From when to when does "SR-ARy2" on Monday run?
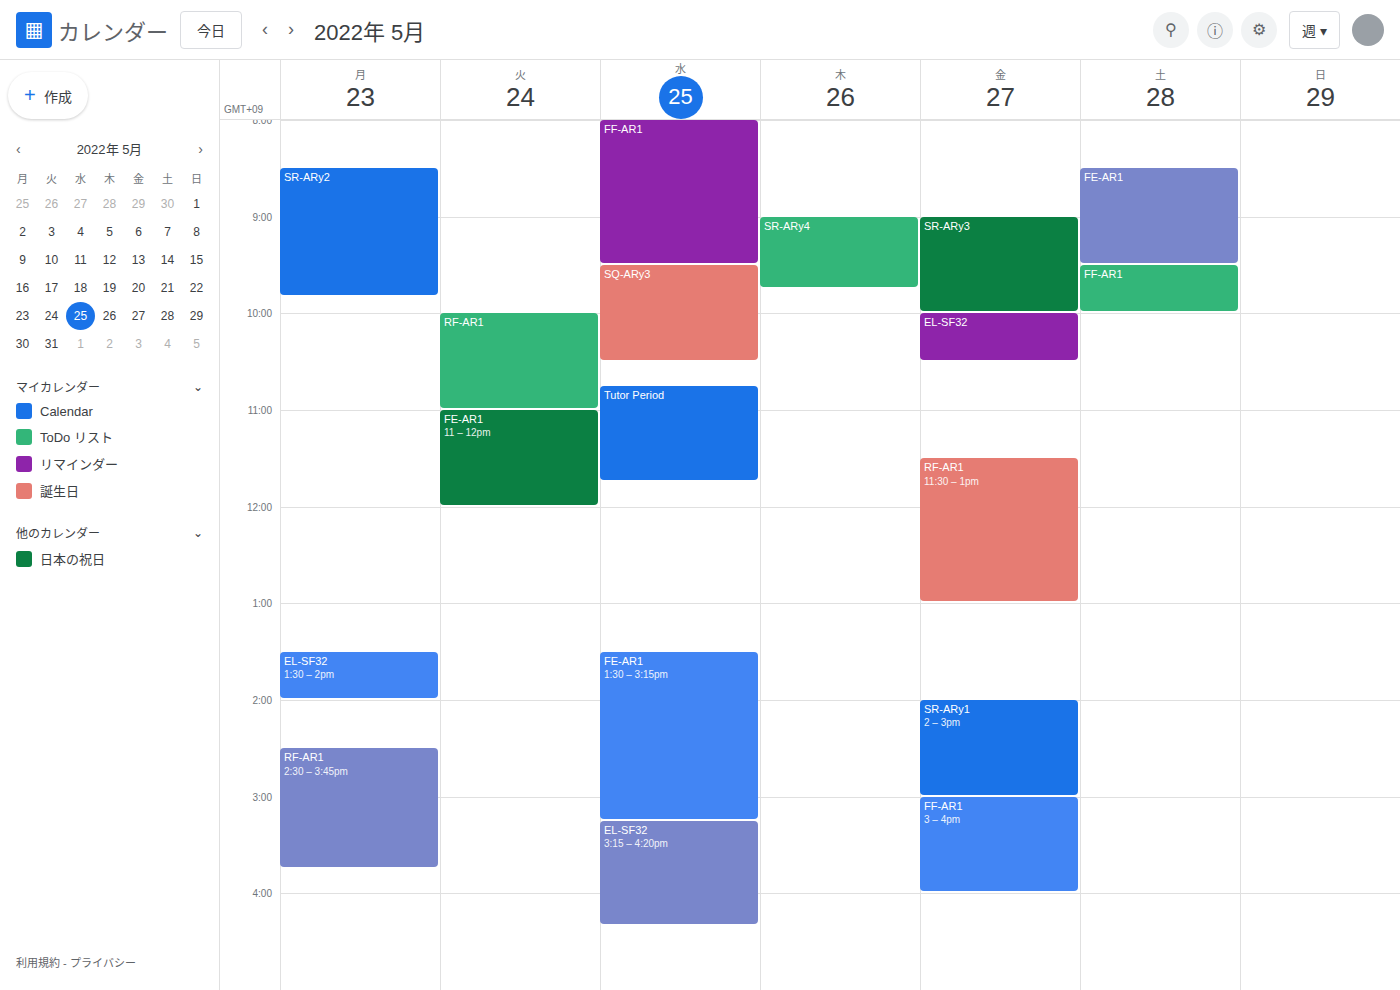
8:30 AM to 9:50 AM